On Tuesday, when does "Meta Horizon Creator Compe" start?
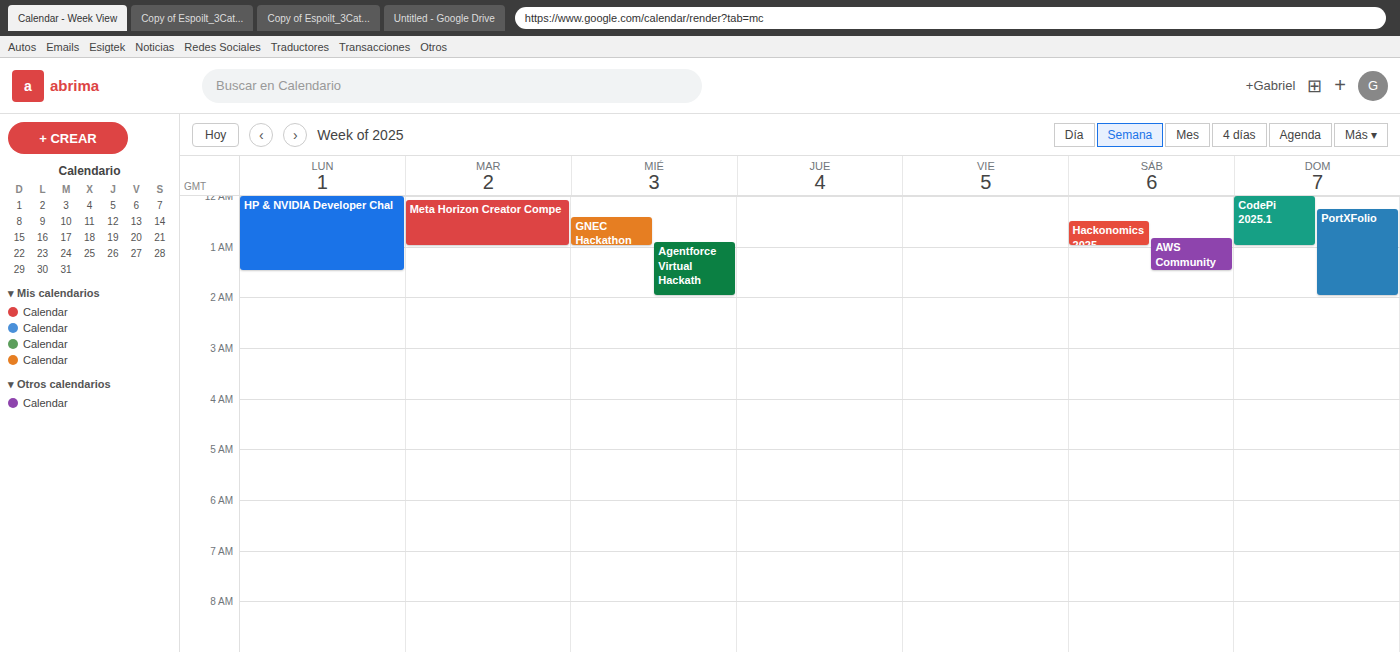
12:05 AM